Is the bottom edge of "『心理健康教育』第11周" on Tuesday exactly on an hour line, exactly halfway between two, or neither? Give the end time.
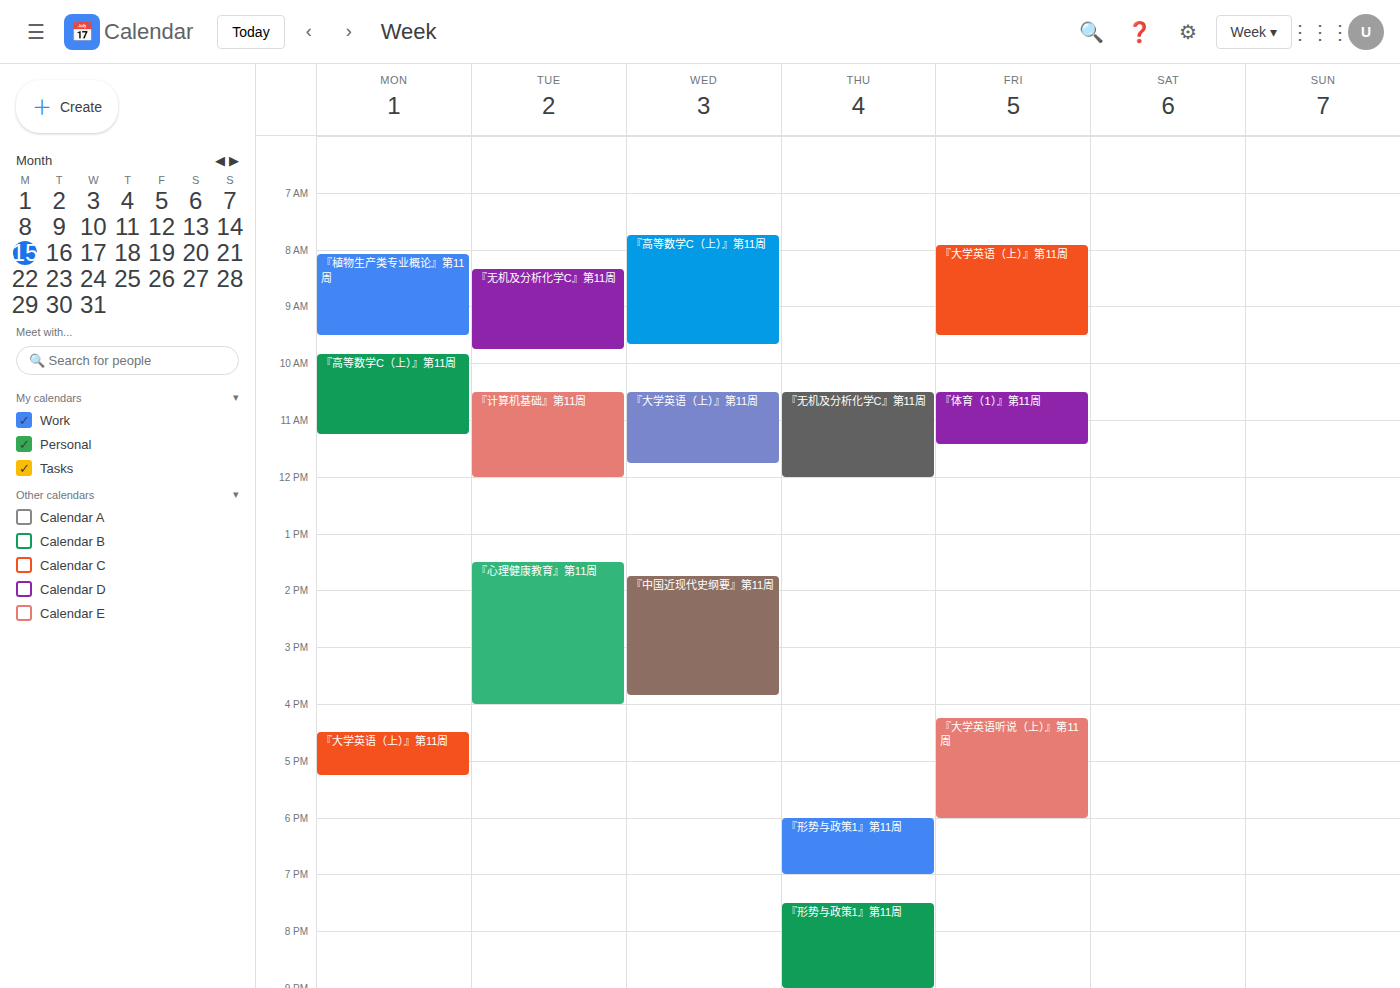
16:00 -- exactly on the 16:00 line.